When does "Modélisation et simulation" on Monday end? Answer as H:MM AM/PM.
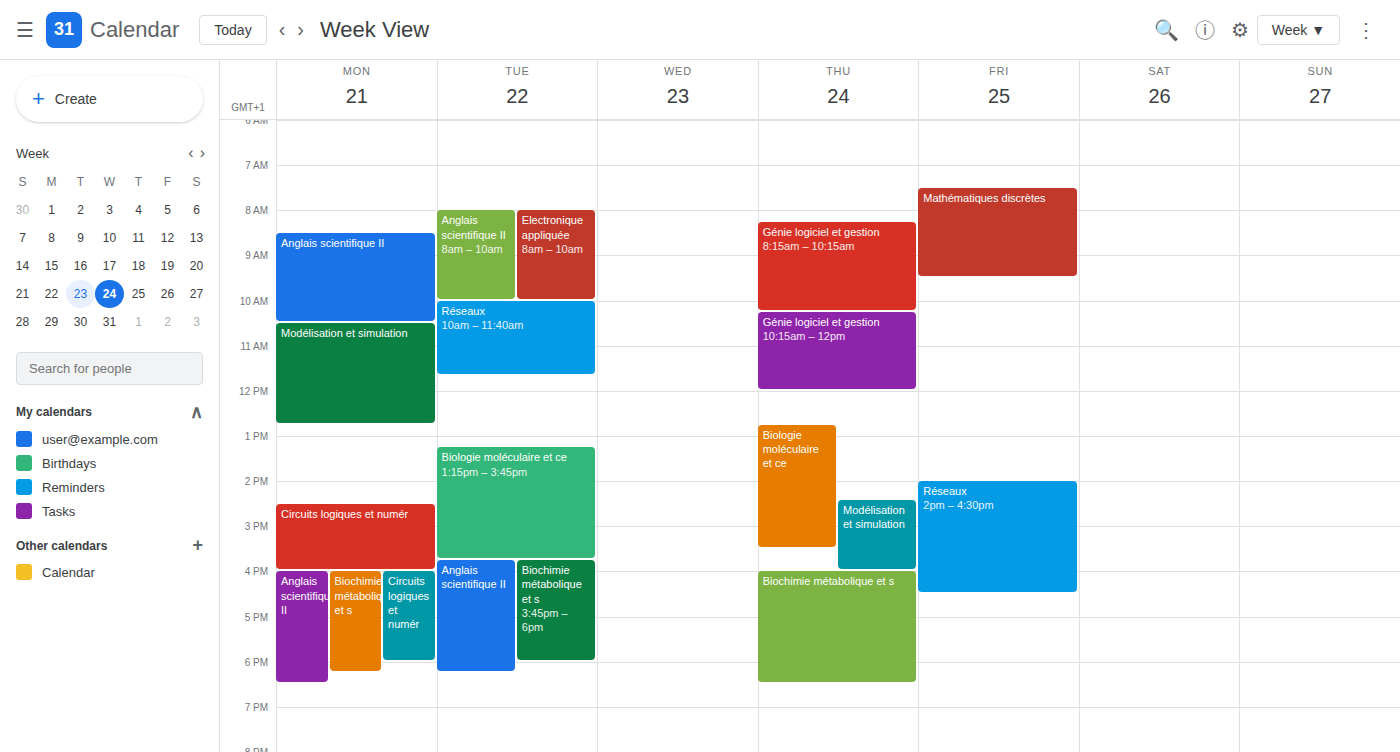
12:45 PM